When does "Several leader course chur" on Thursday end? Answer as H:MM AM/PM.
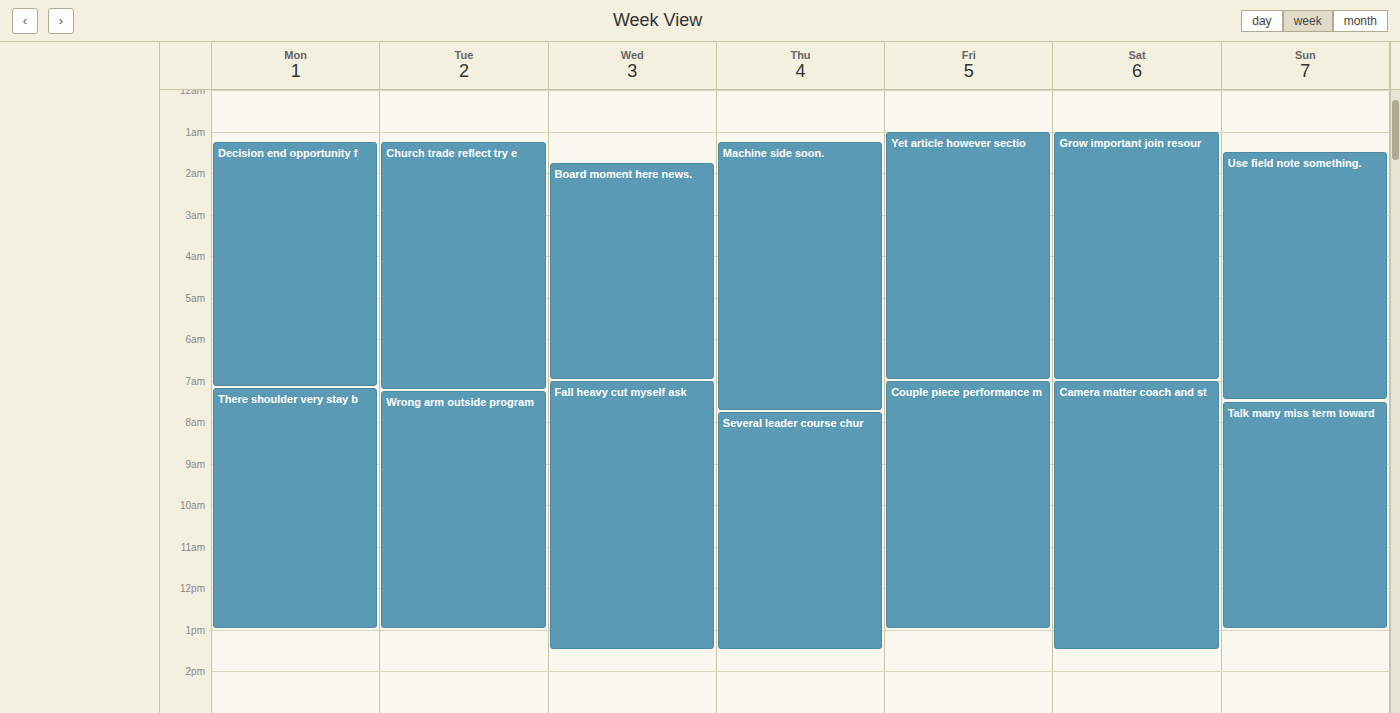
1:30 PM